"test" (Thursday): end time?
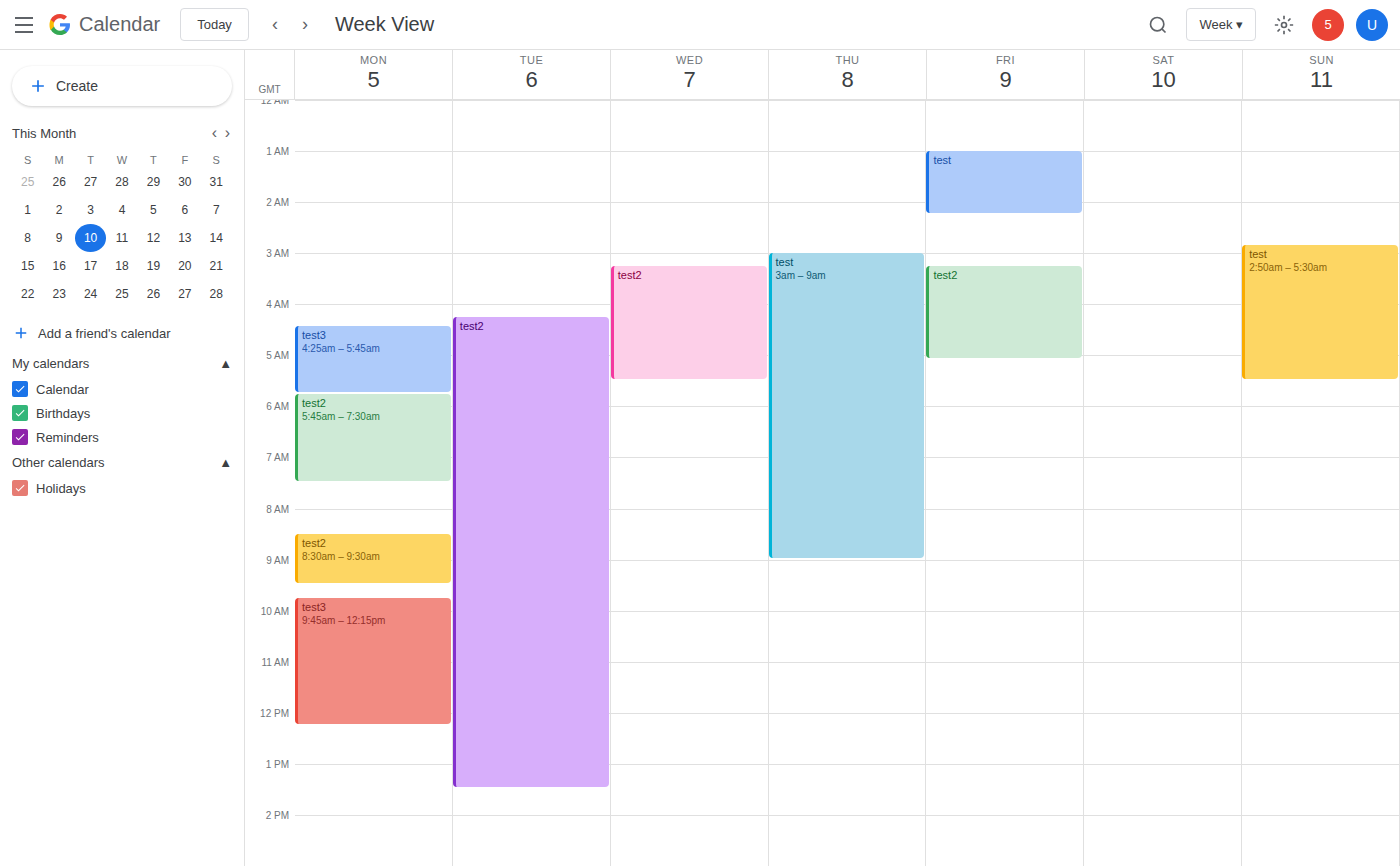
9:00 AM